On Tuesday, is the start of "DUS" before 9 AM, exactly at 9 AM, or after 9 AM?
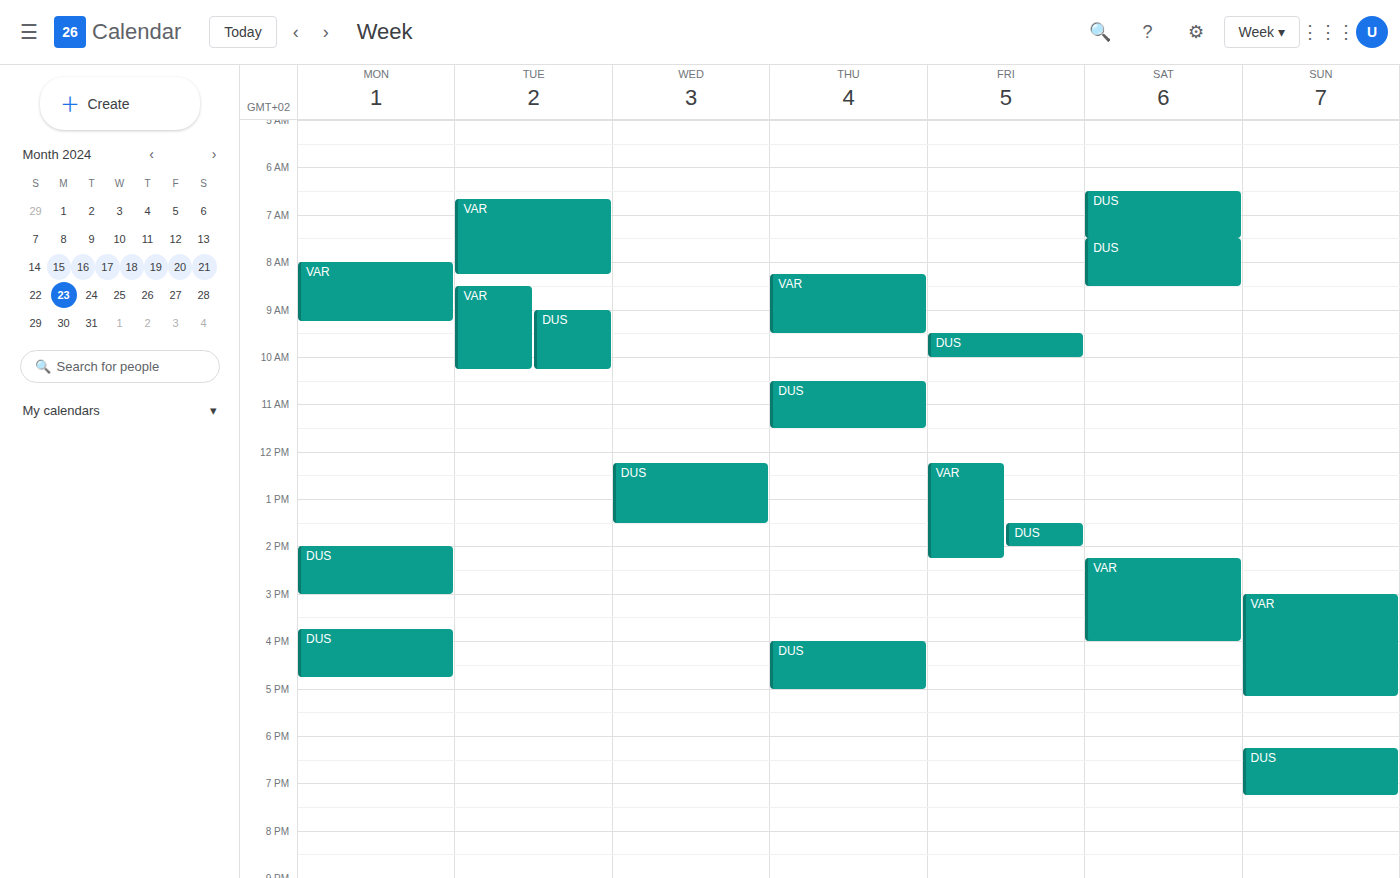
9:00 AM -- exactly at 9 AM, on the 9 AM line.